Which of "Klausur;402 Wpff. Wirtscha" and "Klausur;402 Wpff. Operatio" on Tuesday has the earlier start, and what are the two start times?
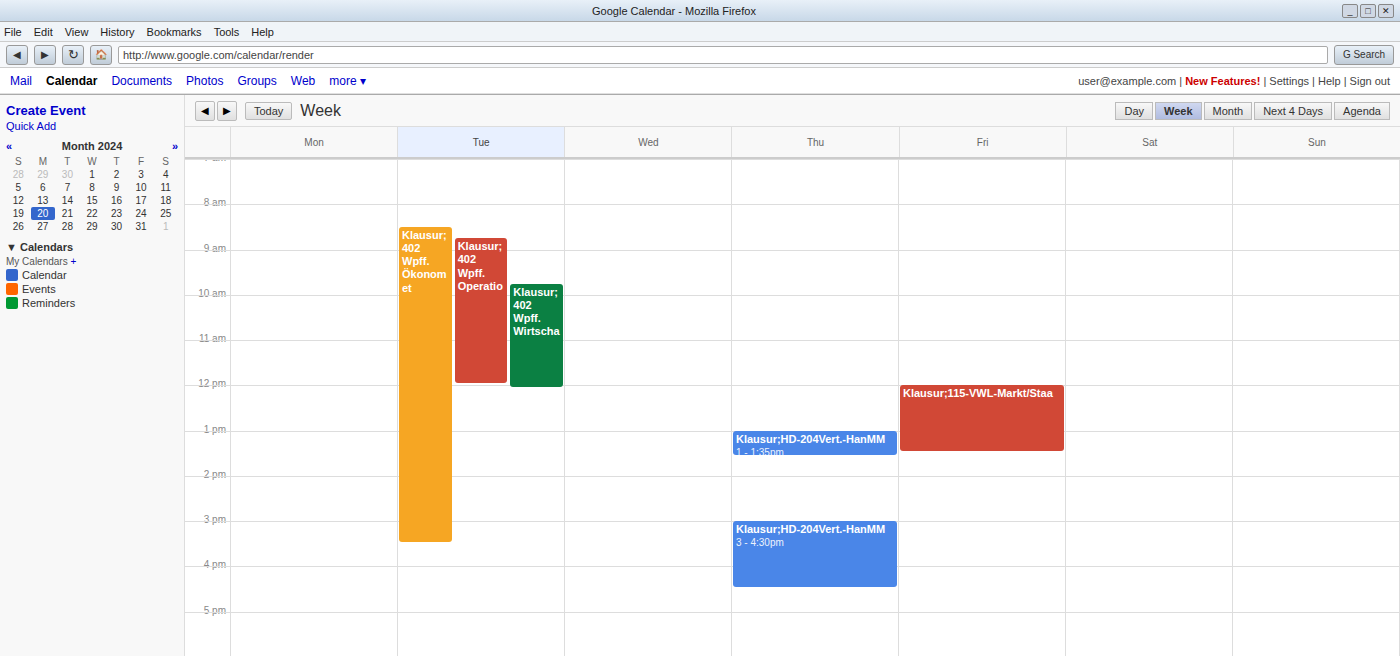
"Klausur;402 Wpff. Operatio" 8:45 AM; "Klausur;402 Wpff. Wirtscha" 9:45 AM.